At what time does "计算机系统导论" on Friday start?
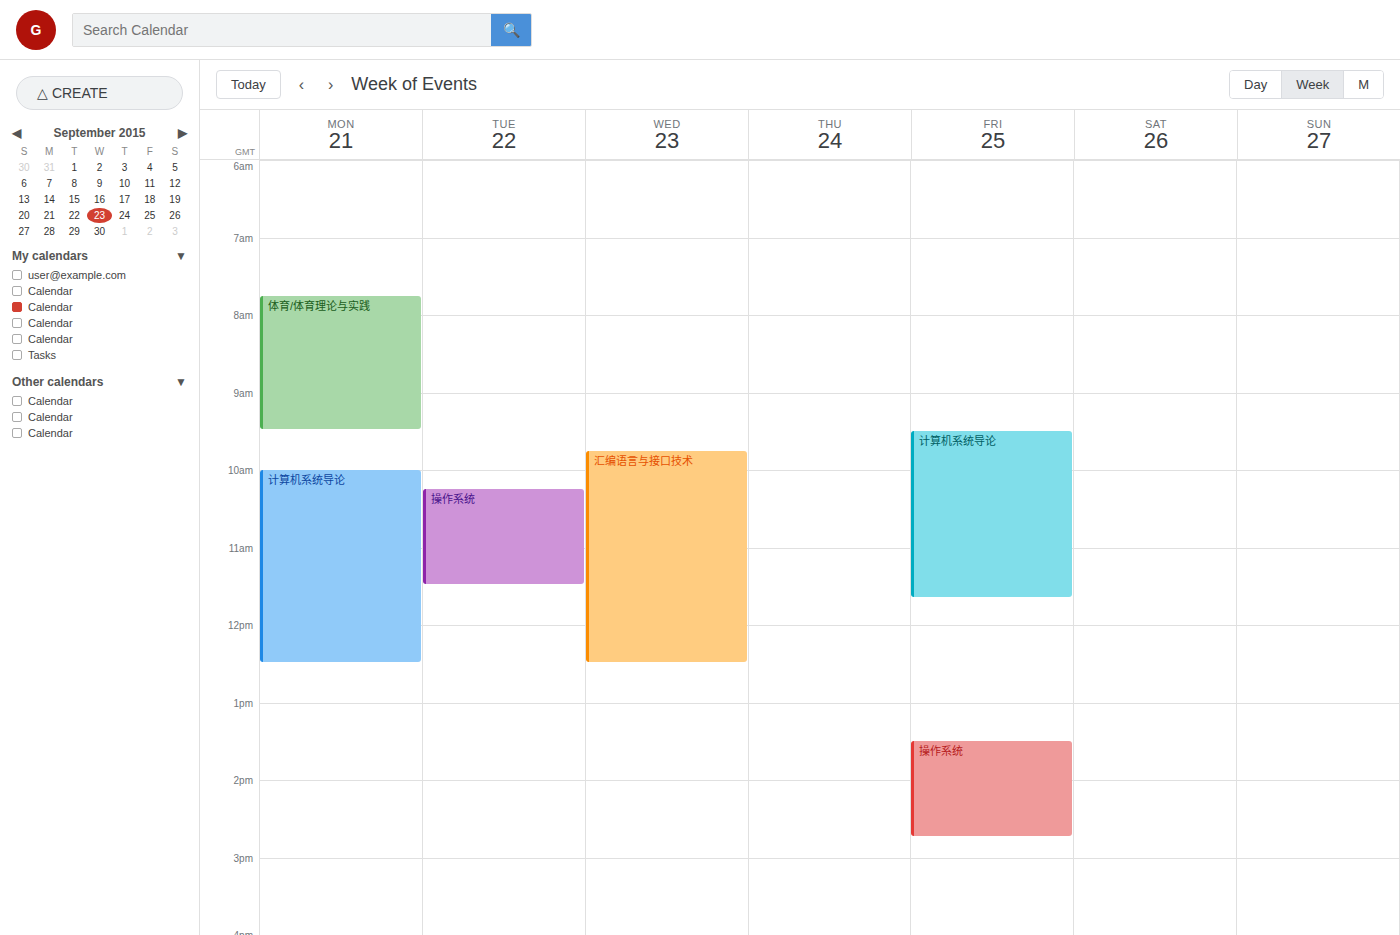
9:30 AM